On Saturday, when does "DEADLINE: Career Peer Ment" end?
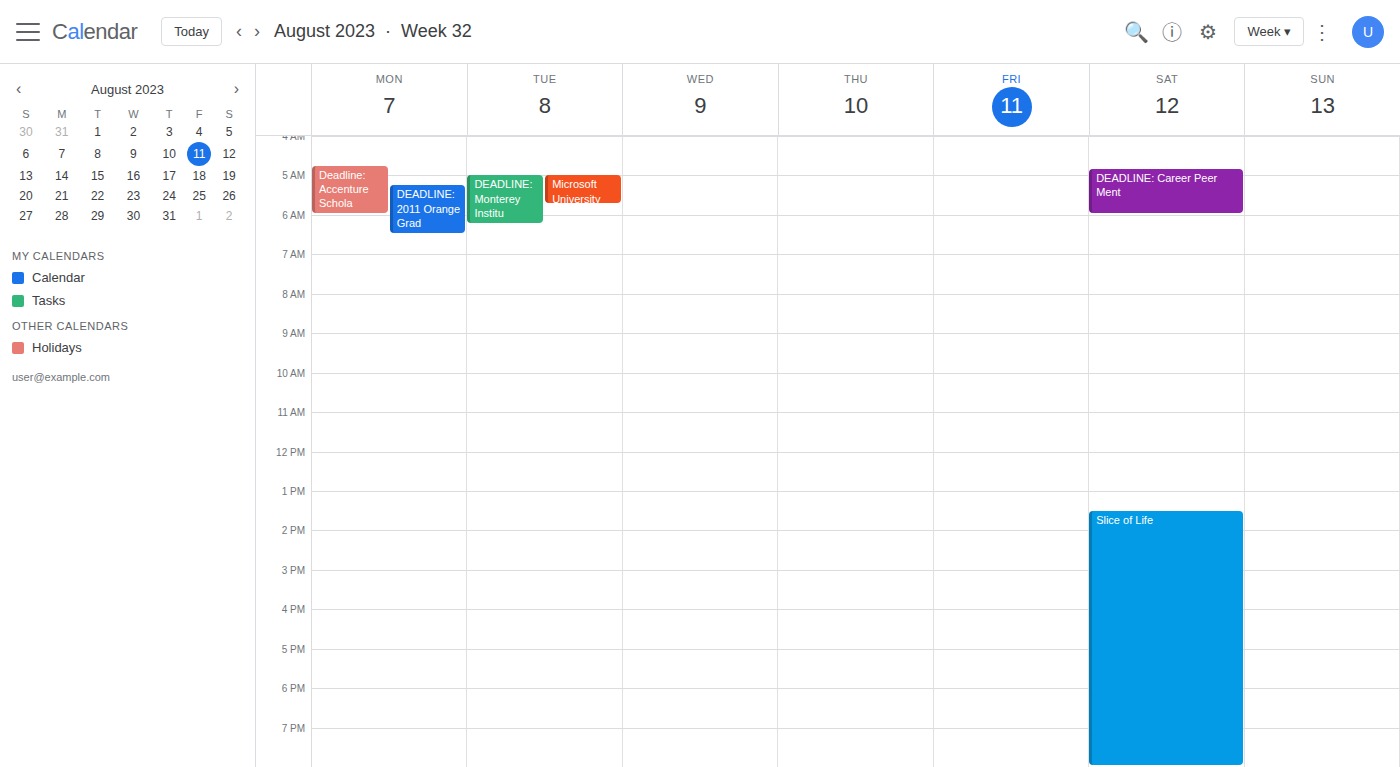
6:00 AM